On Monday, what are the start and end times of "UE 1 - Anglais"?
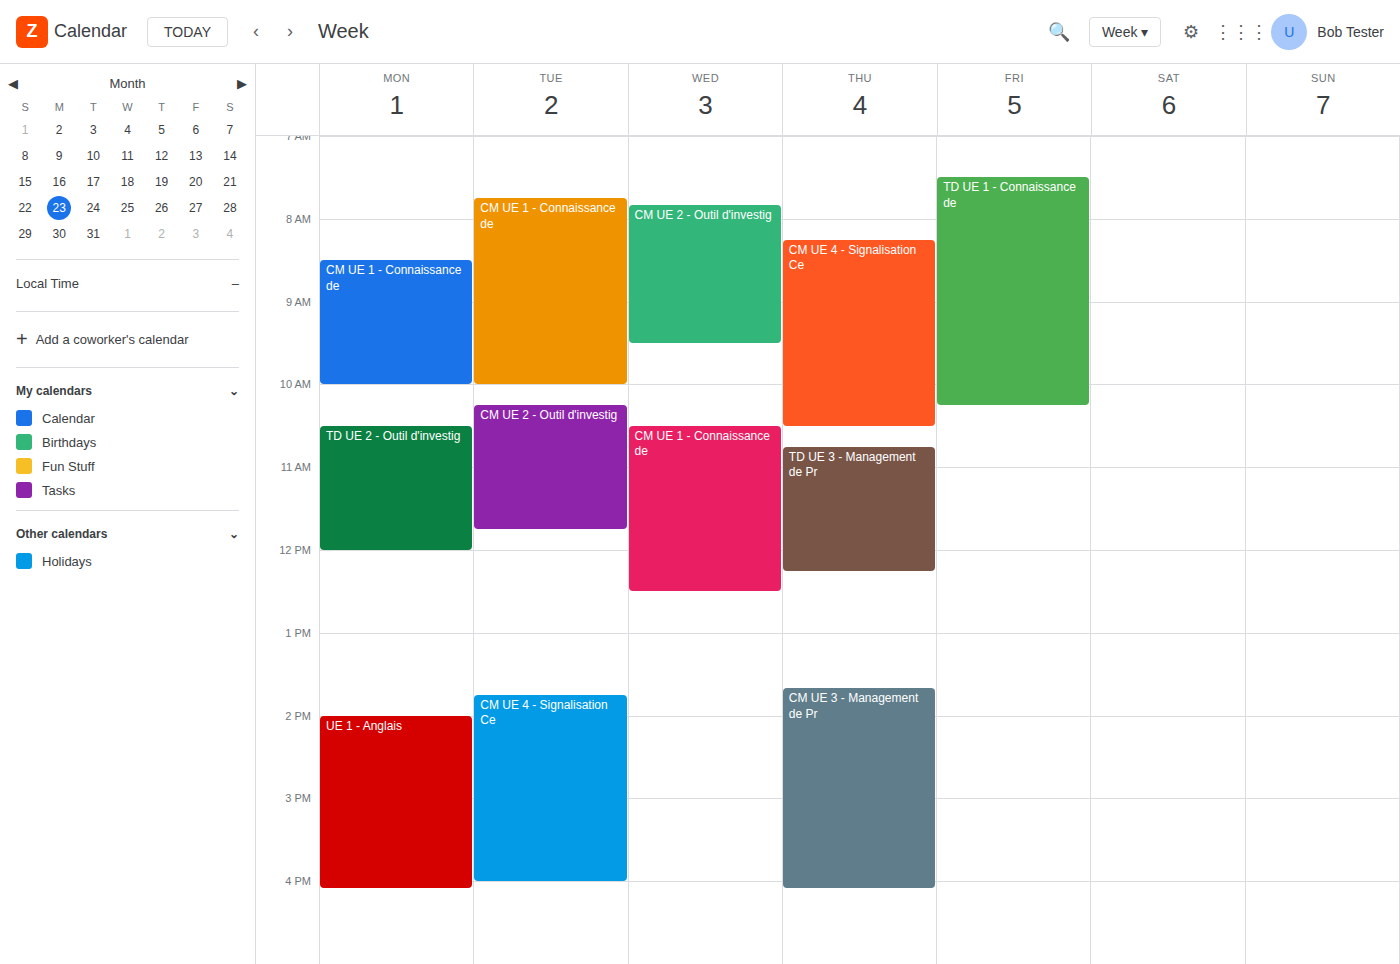
14:00 to 16:05